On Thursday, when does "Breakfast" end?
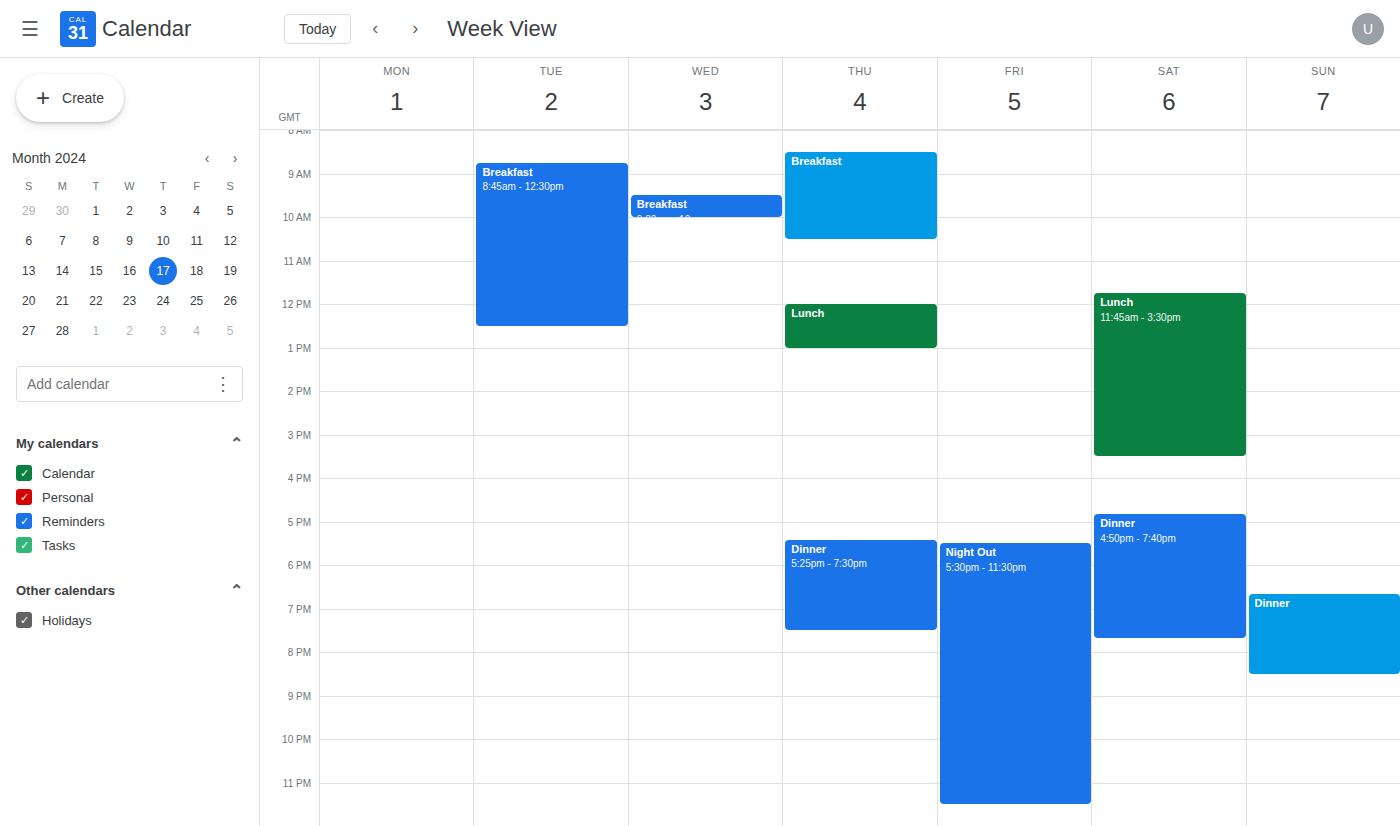
10:30 AM